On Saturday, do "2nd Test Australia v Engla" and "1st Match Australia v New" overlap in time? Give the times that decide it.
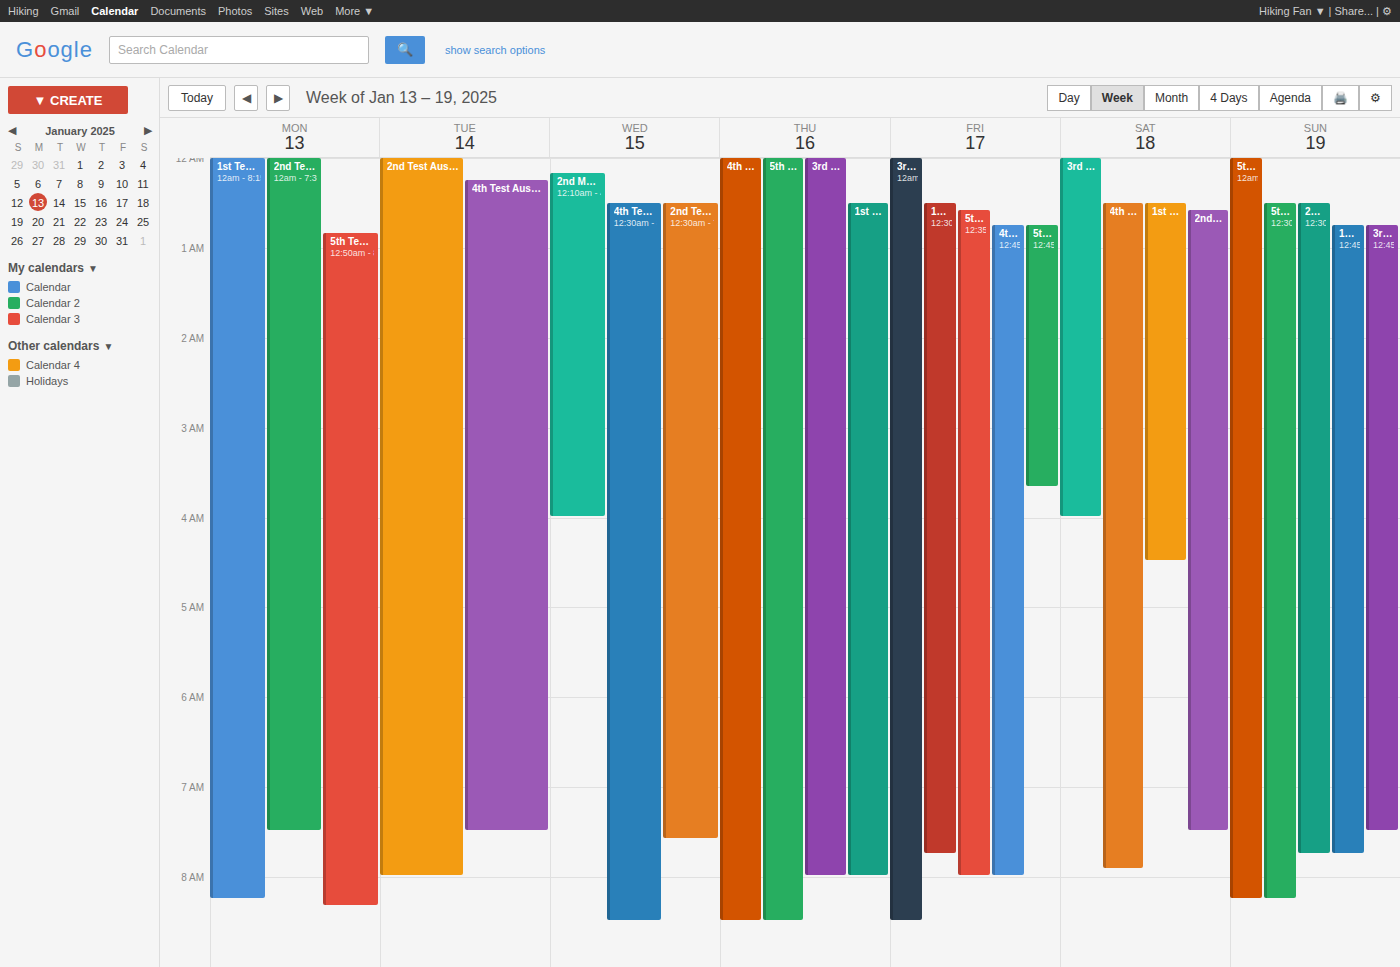
"2nd Test Australia v Engla" starts at 12:35 AM, before "1st Match Australia v New" ends at 4:30 AM -- they overlap.